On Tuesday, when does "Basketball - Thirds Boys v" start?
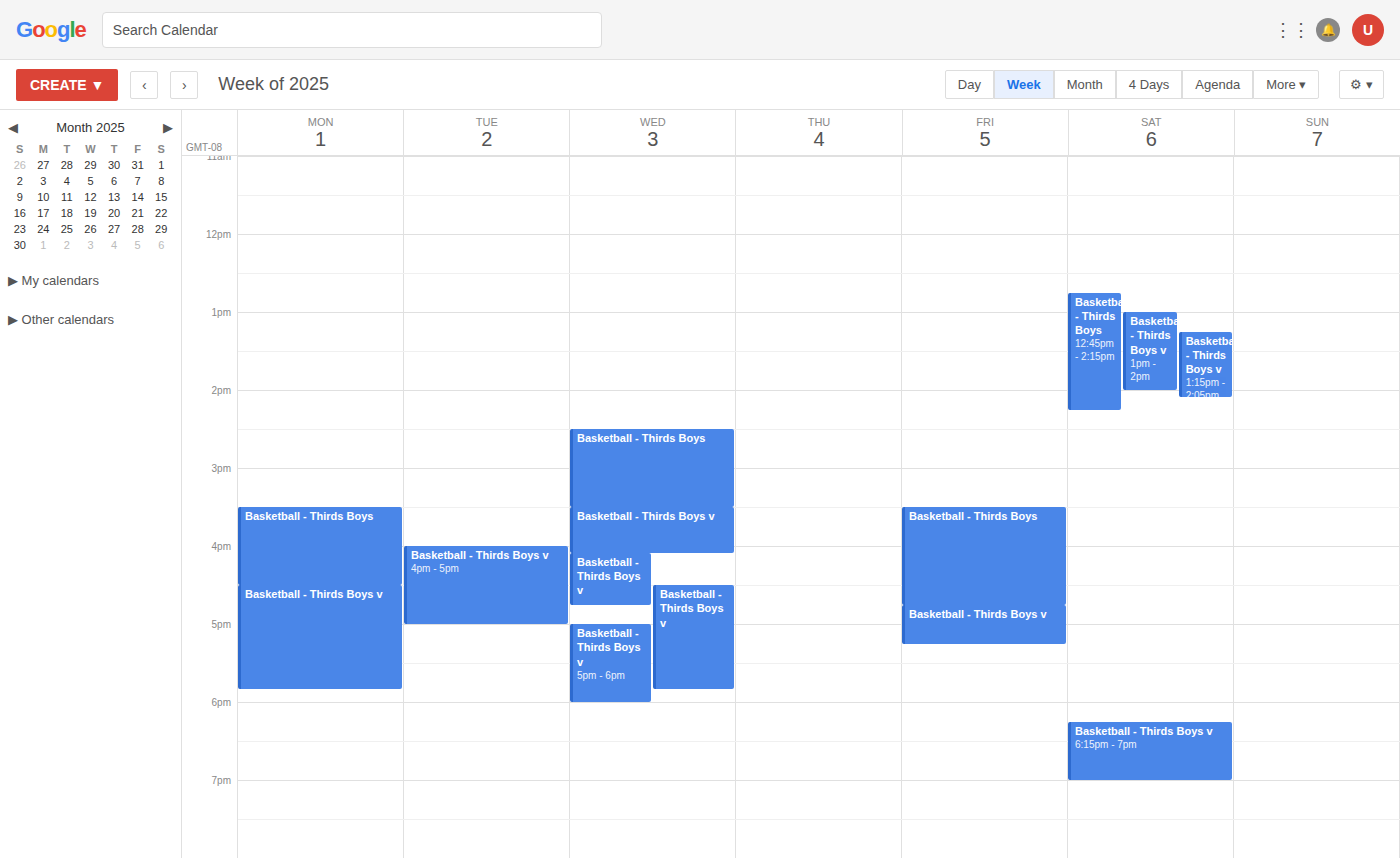
16:00